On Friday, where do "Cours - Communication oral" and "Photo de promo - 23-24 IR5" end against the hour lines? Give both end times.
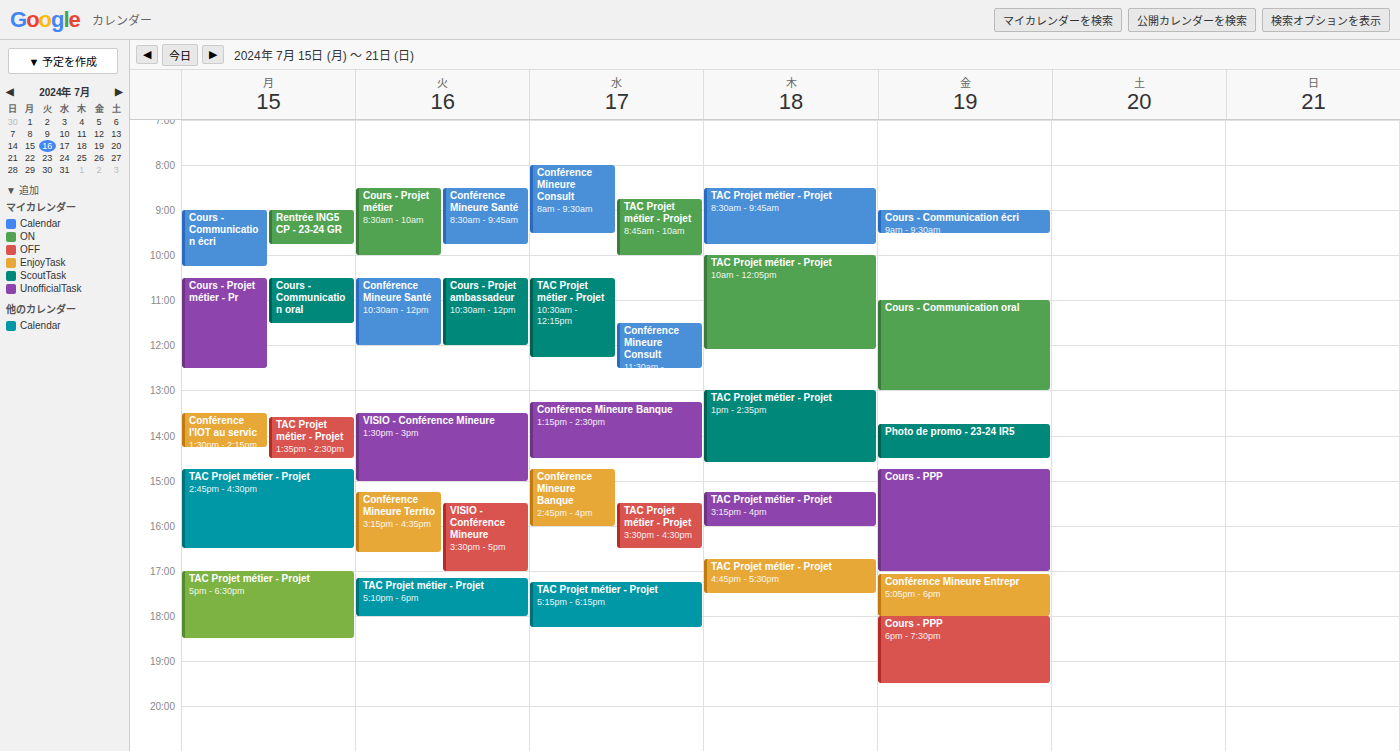
"Cours - Communication oral": 1:00 PM, exactly on the 1 PM line. "Photo de promo - 23-24 IR5": 2:30 PM, halfway between the 2 PM and 3 PM lines.